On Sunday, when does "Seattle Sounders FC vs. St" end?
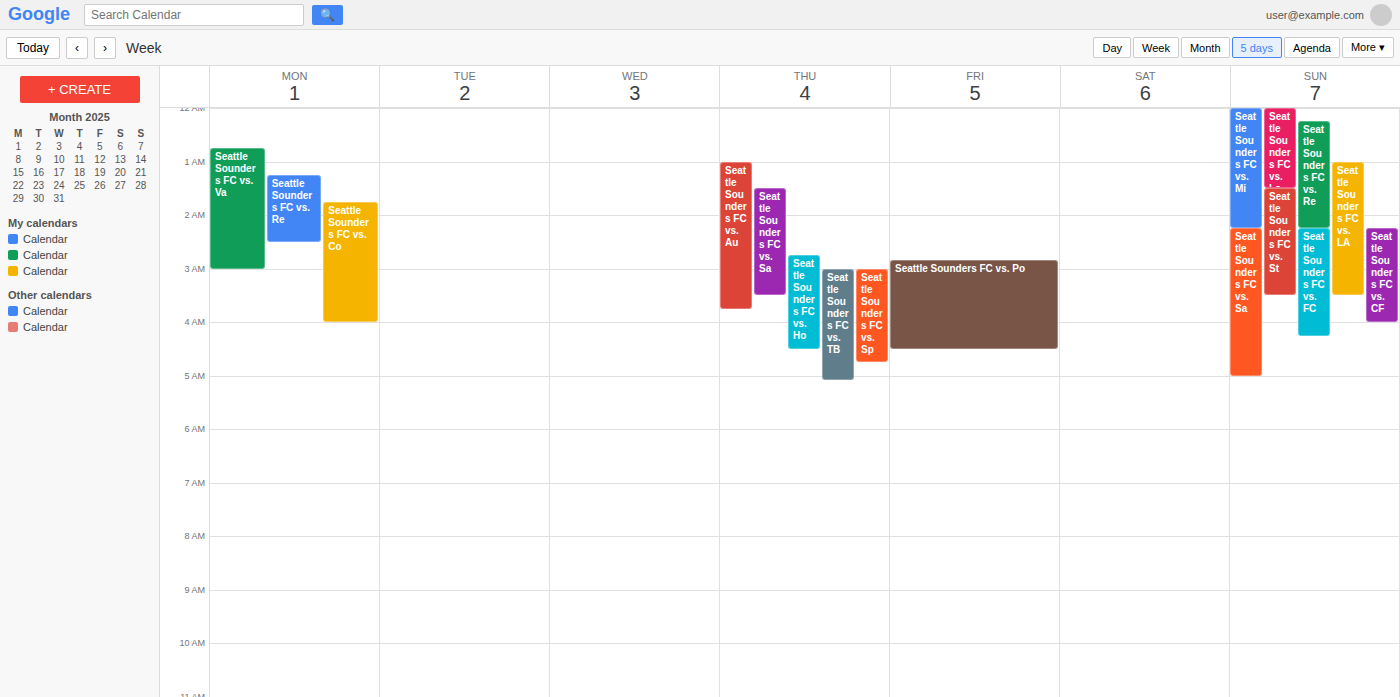
3:30 AM